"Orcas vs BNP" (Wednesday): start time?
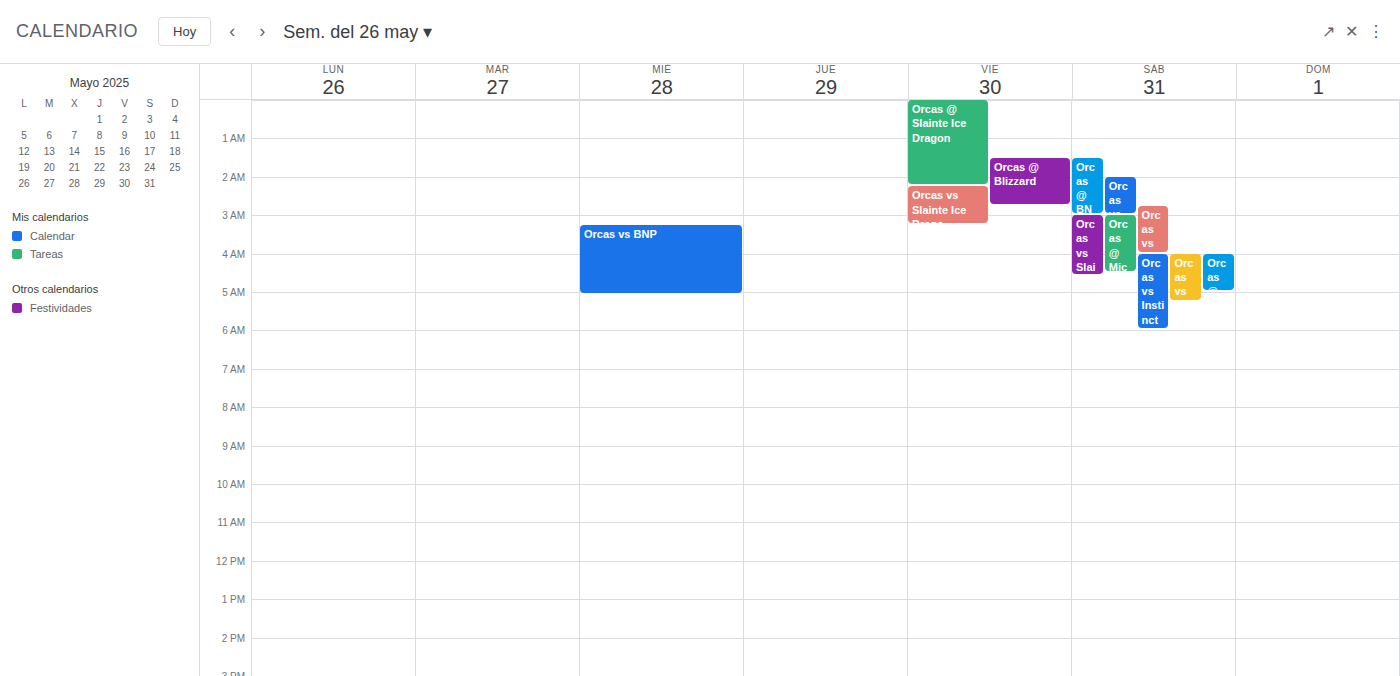
3:15 AM